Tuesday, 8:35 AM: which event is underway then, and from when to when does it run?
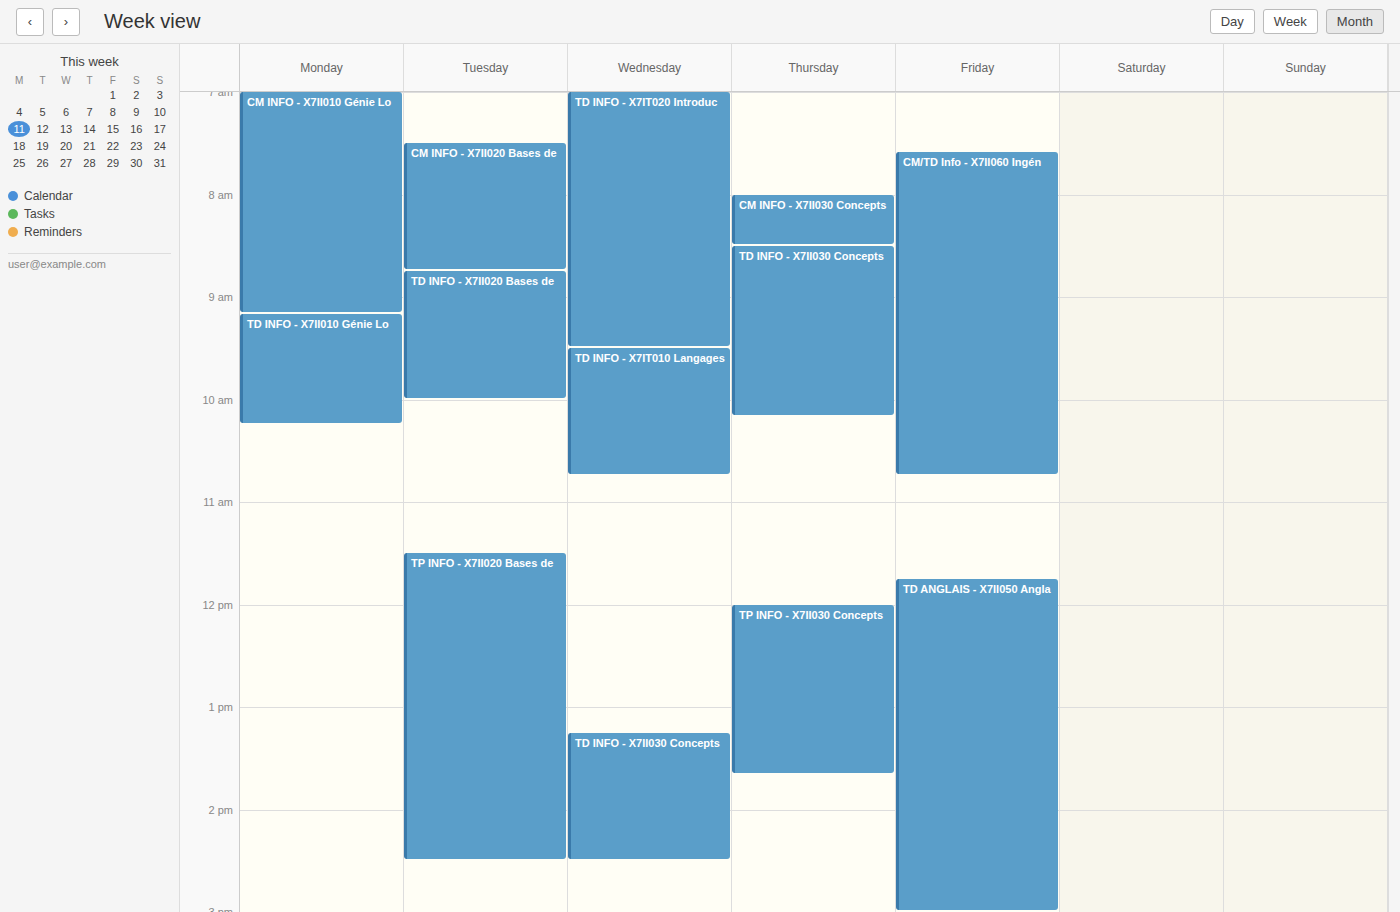
"CM INFO - X7II020 Bases de", 7:30 AM to 8:45 AM